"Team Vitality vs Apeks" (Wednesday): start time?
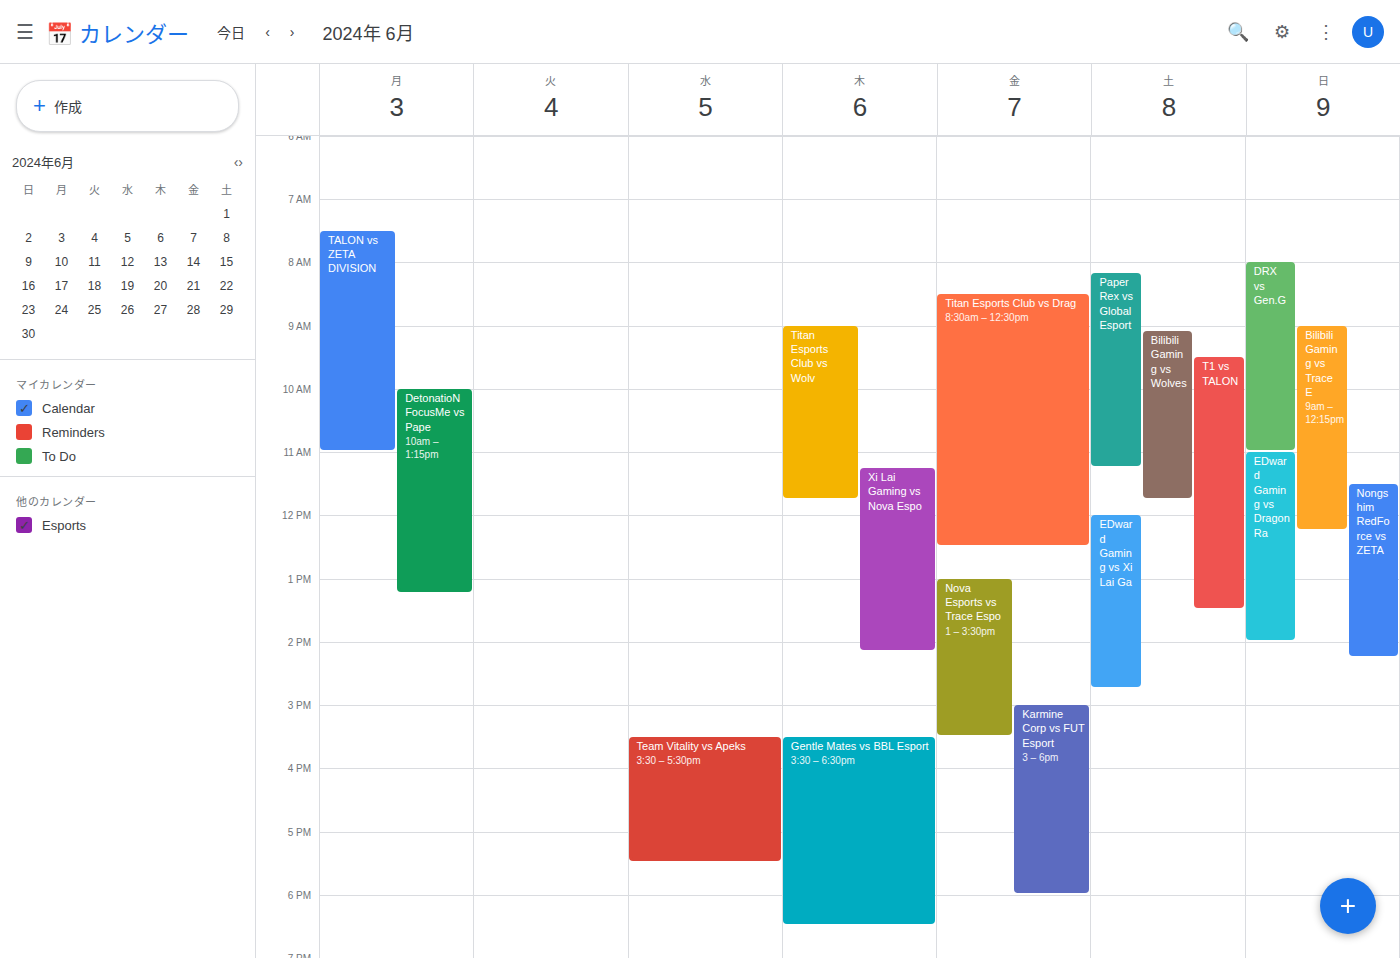
3:30 PM